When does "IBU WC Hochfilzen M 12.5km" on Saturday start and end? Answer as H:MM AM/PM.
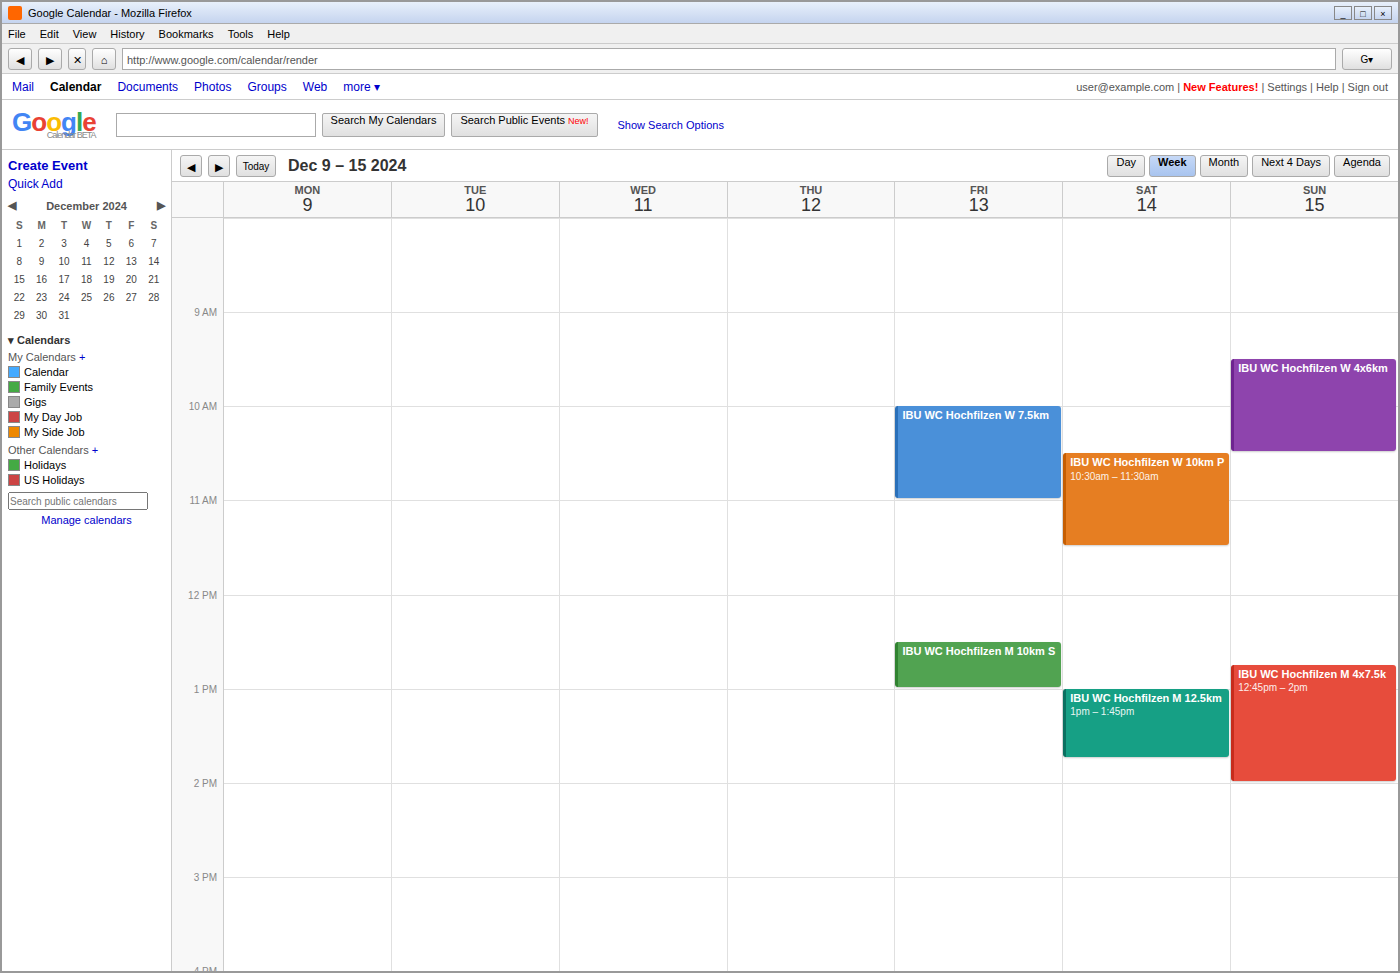
1:00 PM to 1:45 PM